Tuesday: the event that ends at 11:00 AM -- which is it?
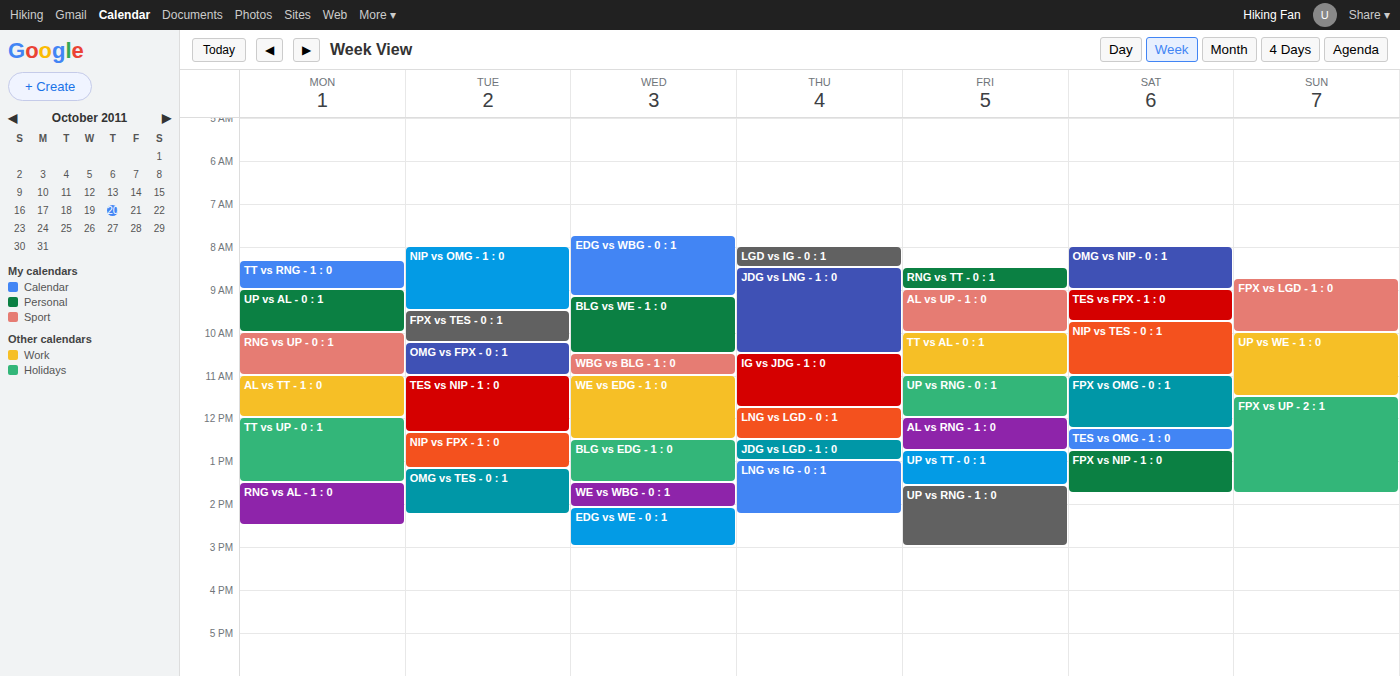
"OMG vs FPX - 0 : 1"